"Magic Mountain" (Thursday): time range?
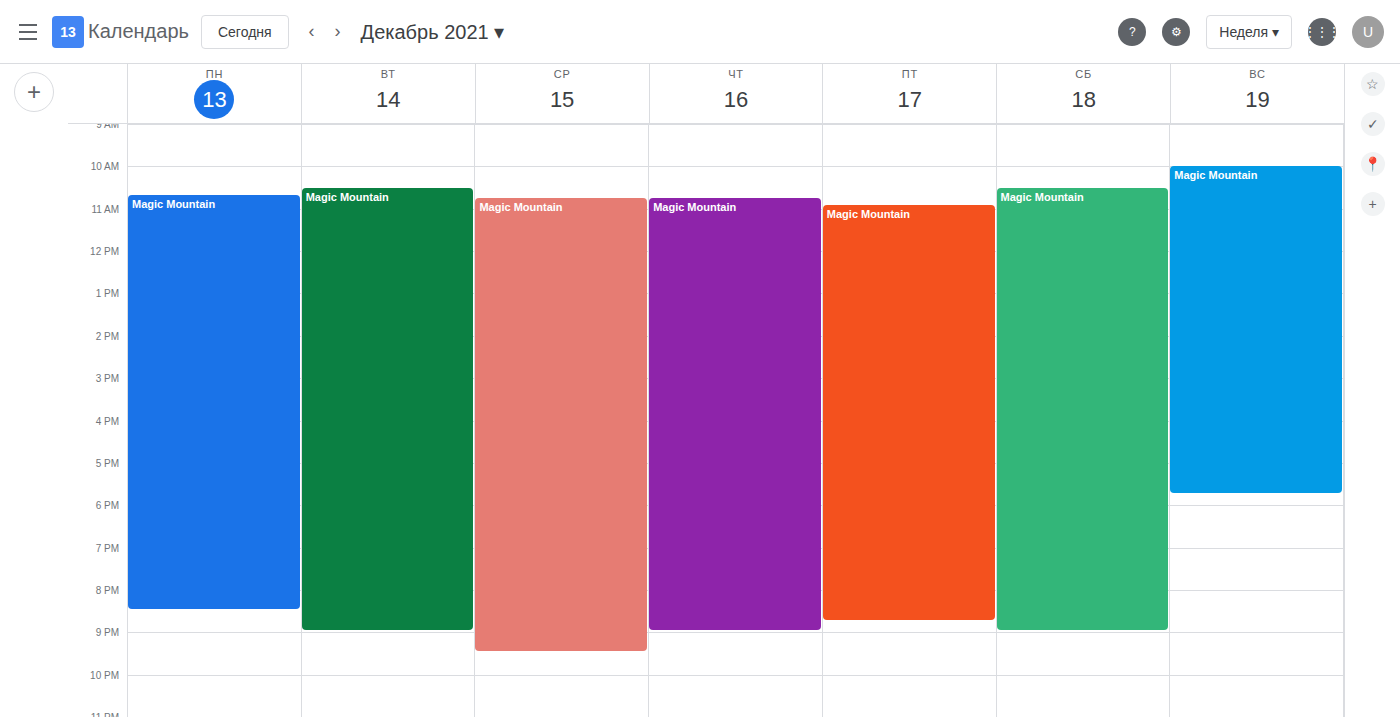
10:45 AM to 9:00 PM